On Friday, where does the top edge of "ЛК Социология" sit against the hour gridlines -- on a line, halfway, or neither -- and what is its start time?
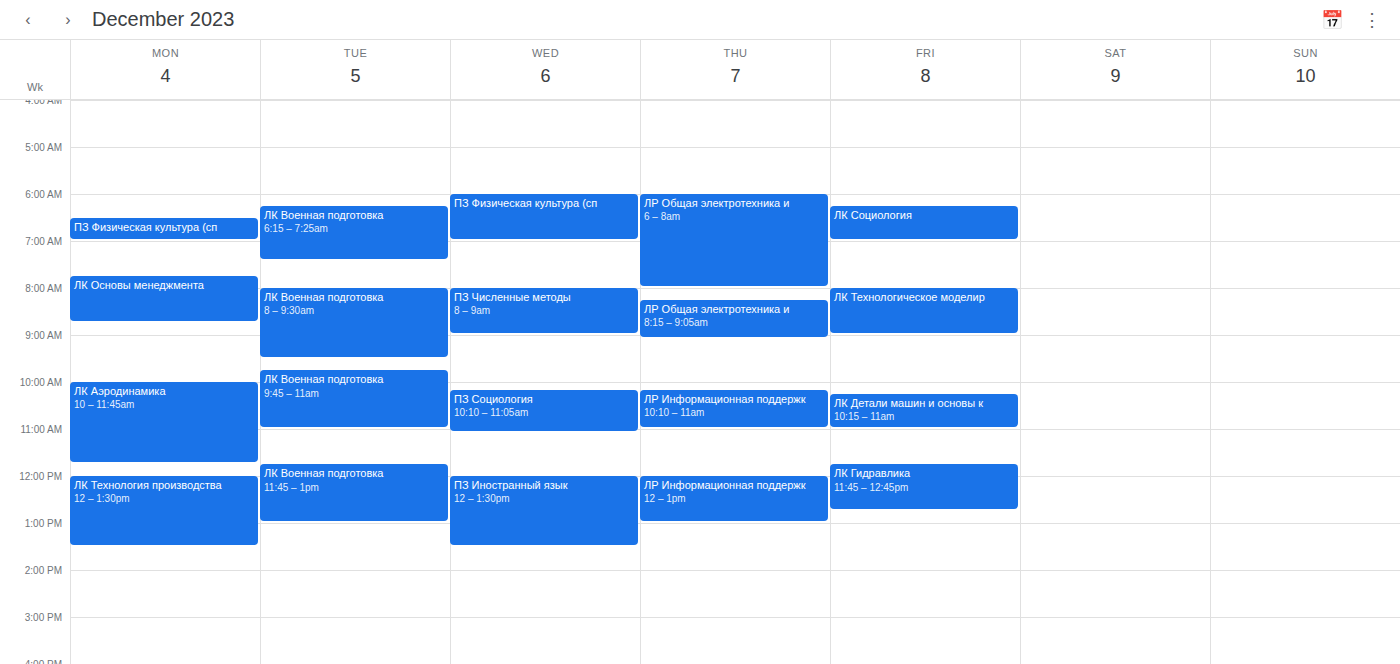
6:15 AM -- neither: a quarter of the way from the 6 AM line to the 7 AM line.